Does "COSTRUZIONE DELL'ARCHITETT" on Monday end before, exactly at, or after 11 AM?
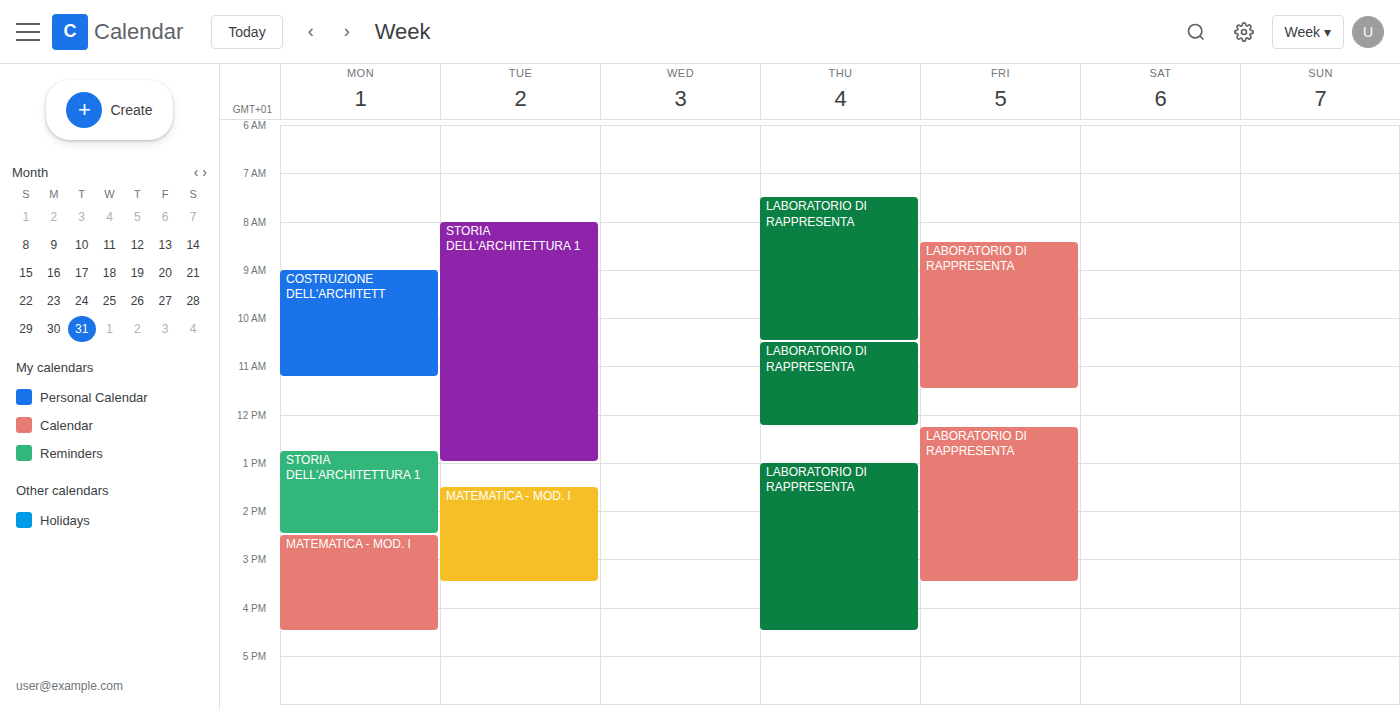
11:15 AM -- after 11 AM, 15 minutes below the 11 AM line.